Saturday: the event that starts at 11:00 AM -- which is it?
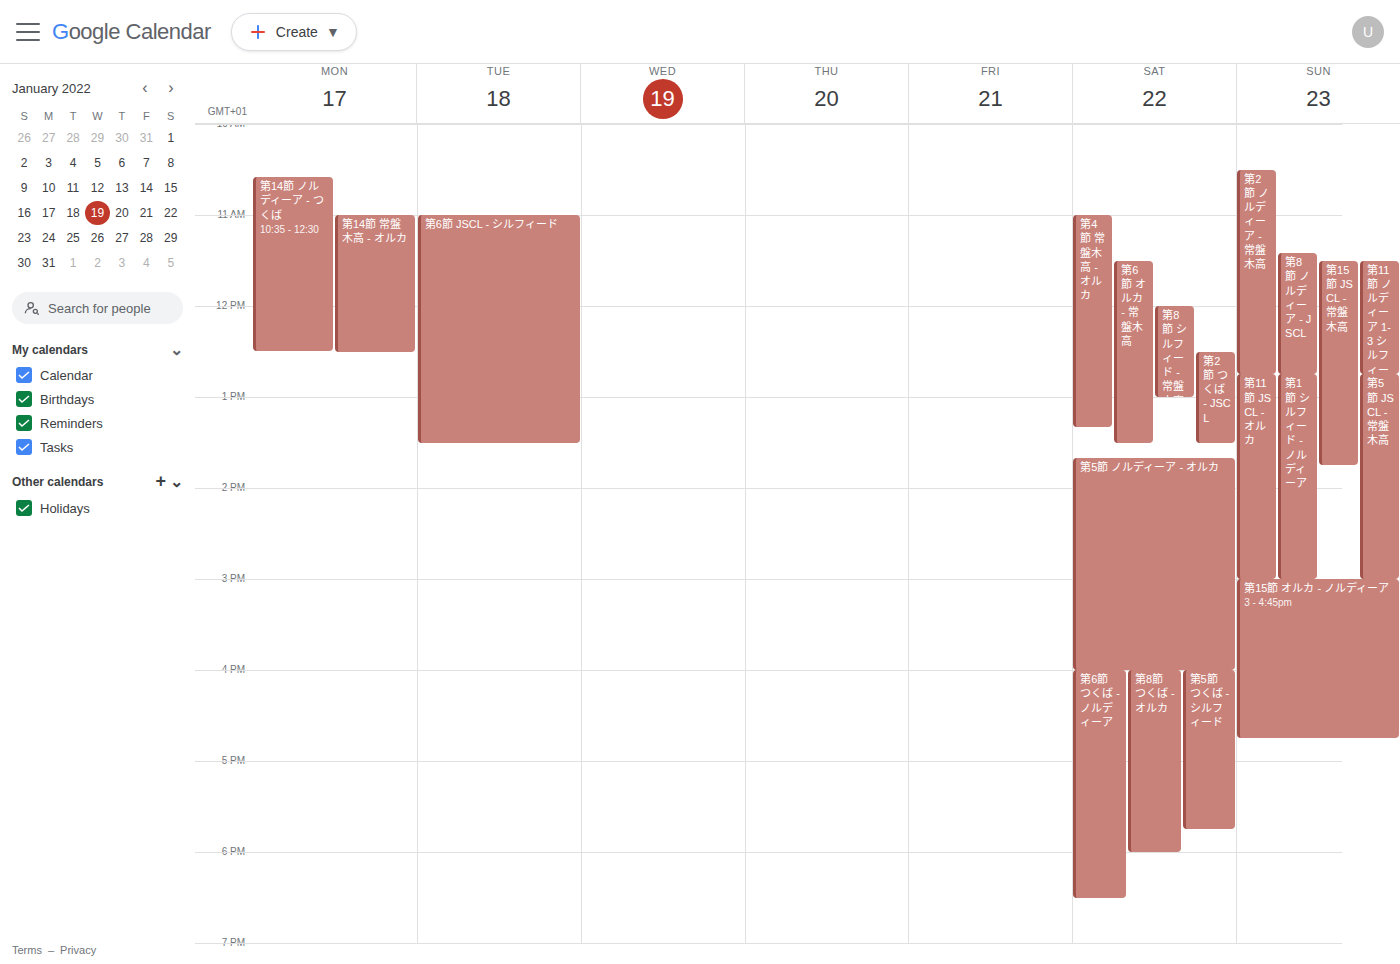
"第4節 常盤木高 - オルカ"